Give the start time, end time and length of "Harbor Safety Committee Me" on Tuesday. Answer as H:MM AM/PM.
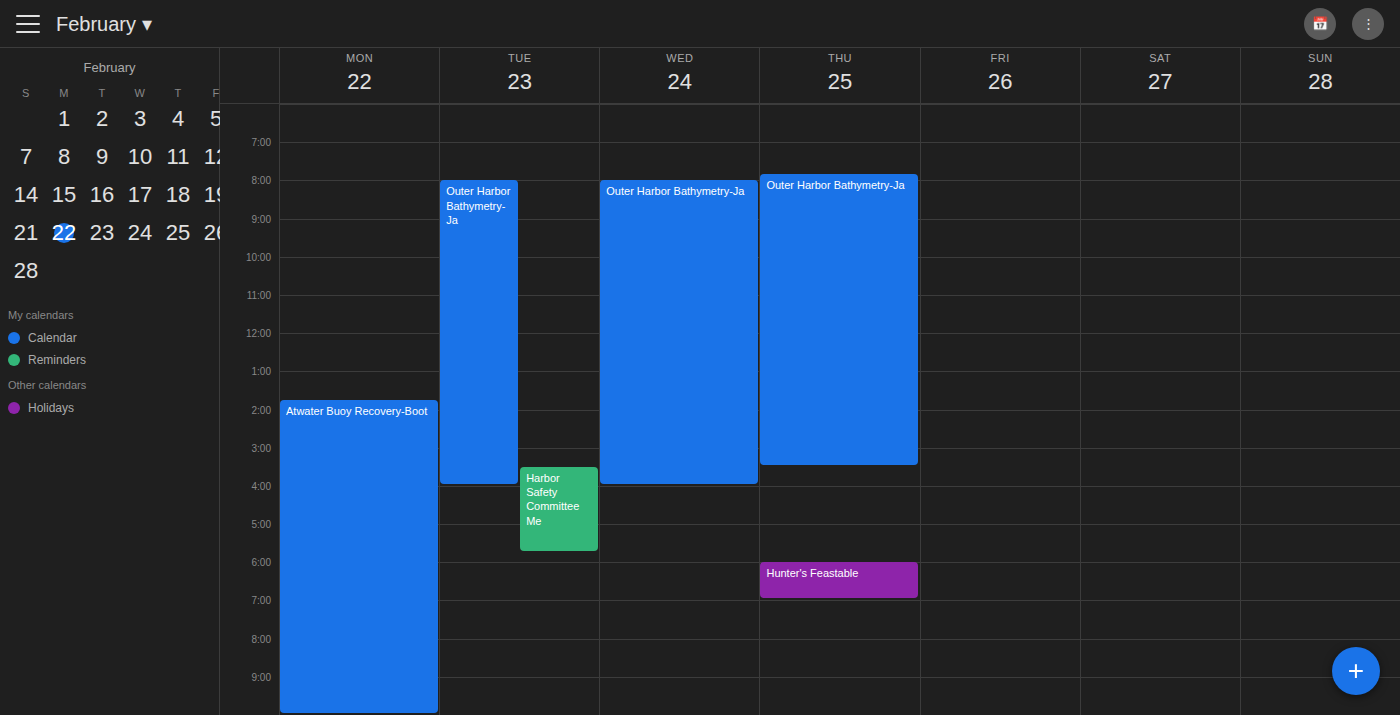
3:30 PM to 5:45 PM, 2 hours 15 minutes